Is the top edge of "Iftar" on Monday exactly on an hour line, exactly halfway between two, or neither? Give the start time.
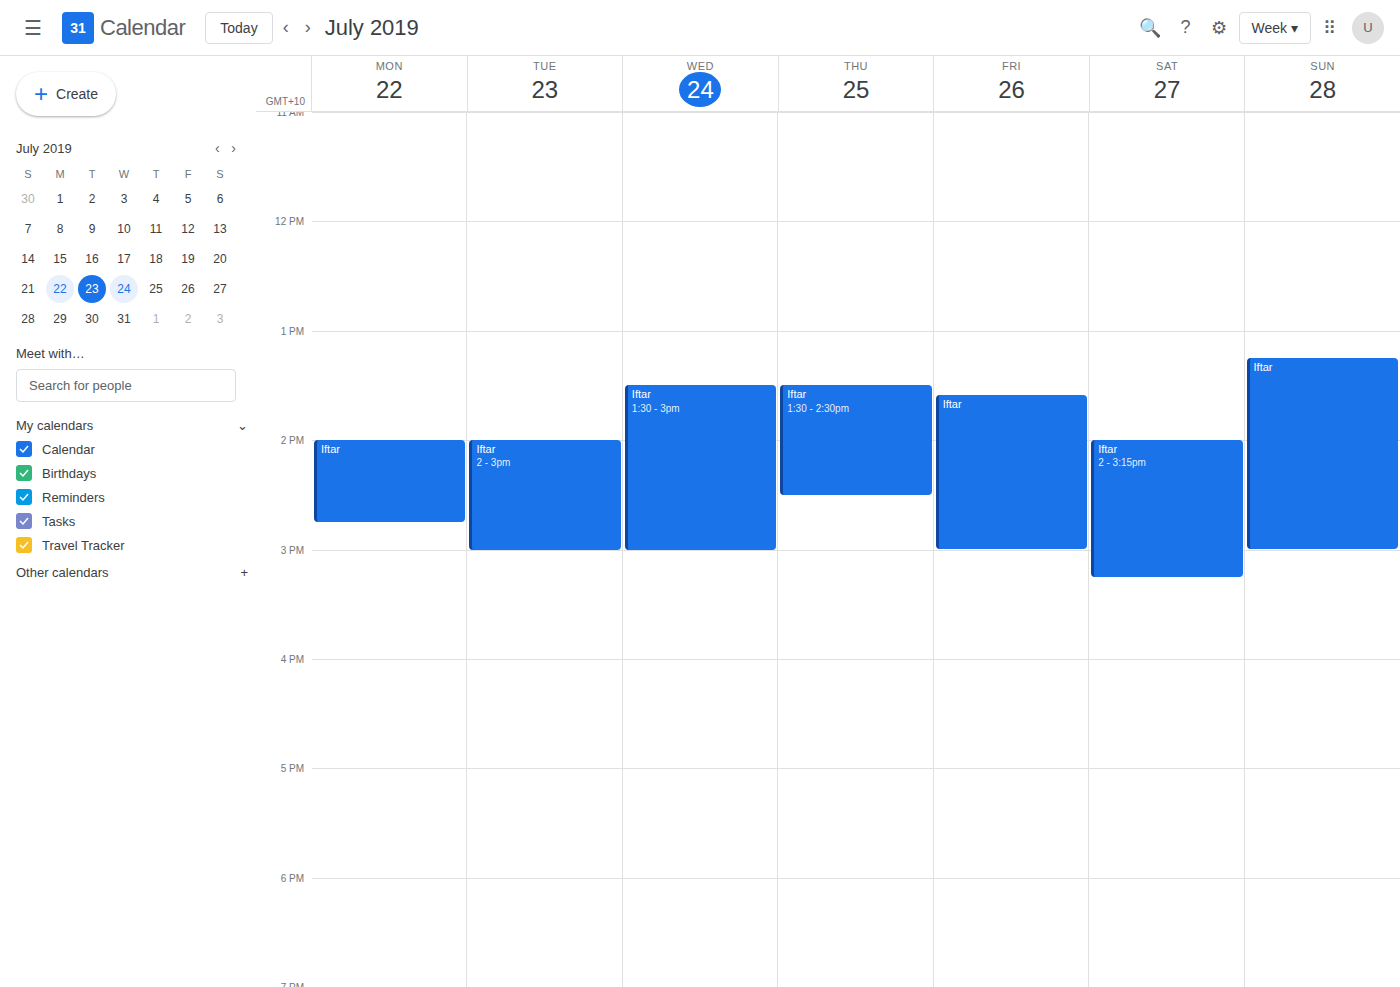
2:00 PM -- exactly on the 2 PM line.